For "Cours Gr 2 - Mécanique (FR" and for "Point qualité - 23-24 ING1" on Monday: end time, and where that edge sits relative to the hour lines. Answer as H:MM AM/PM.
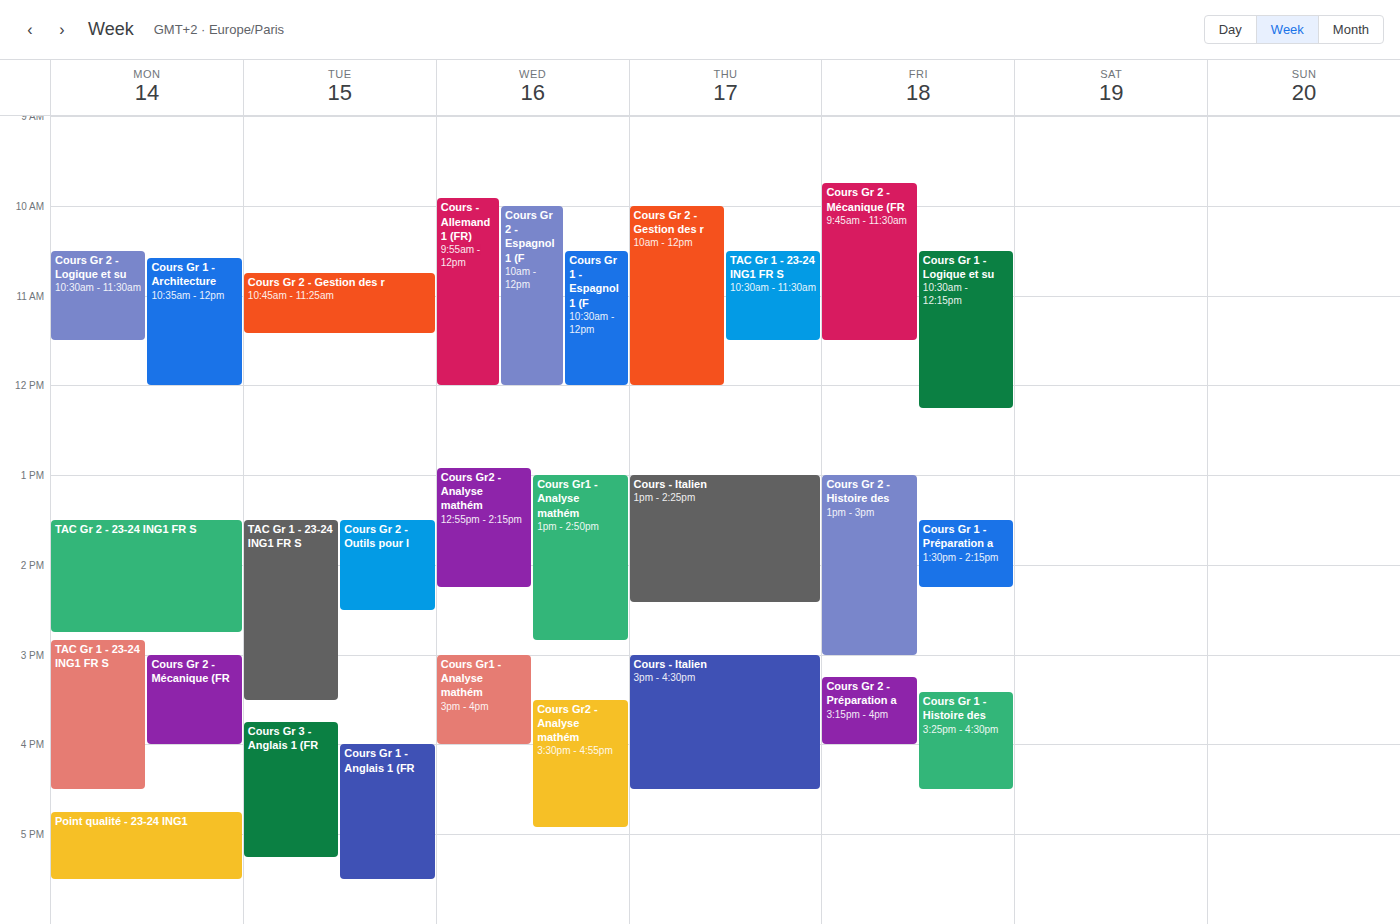
"Cours Gr 2 - Mécanique (FR": 4:00 PM, exactly on the 4 PM line. "Point qualité - 23-24 ING1": 5:30 PM, halfway between the 5 PM and 6 PM lines.